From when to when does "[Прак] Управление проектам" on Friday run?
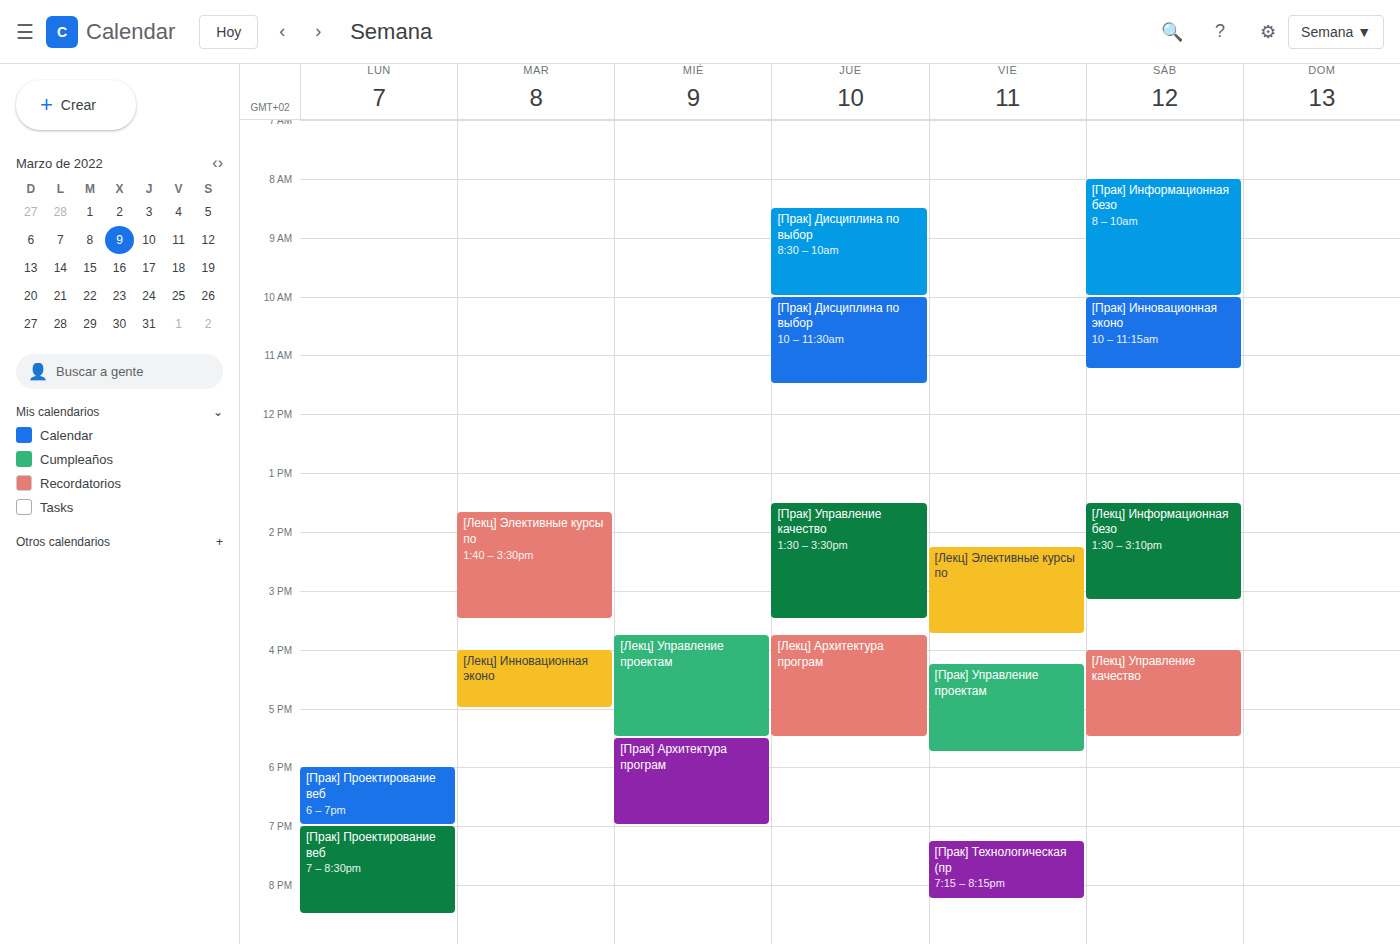
4:15 PM to 5:45 PM